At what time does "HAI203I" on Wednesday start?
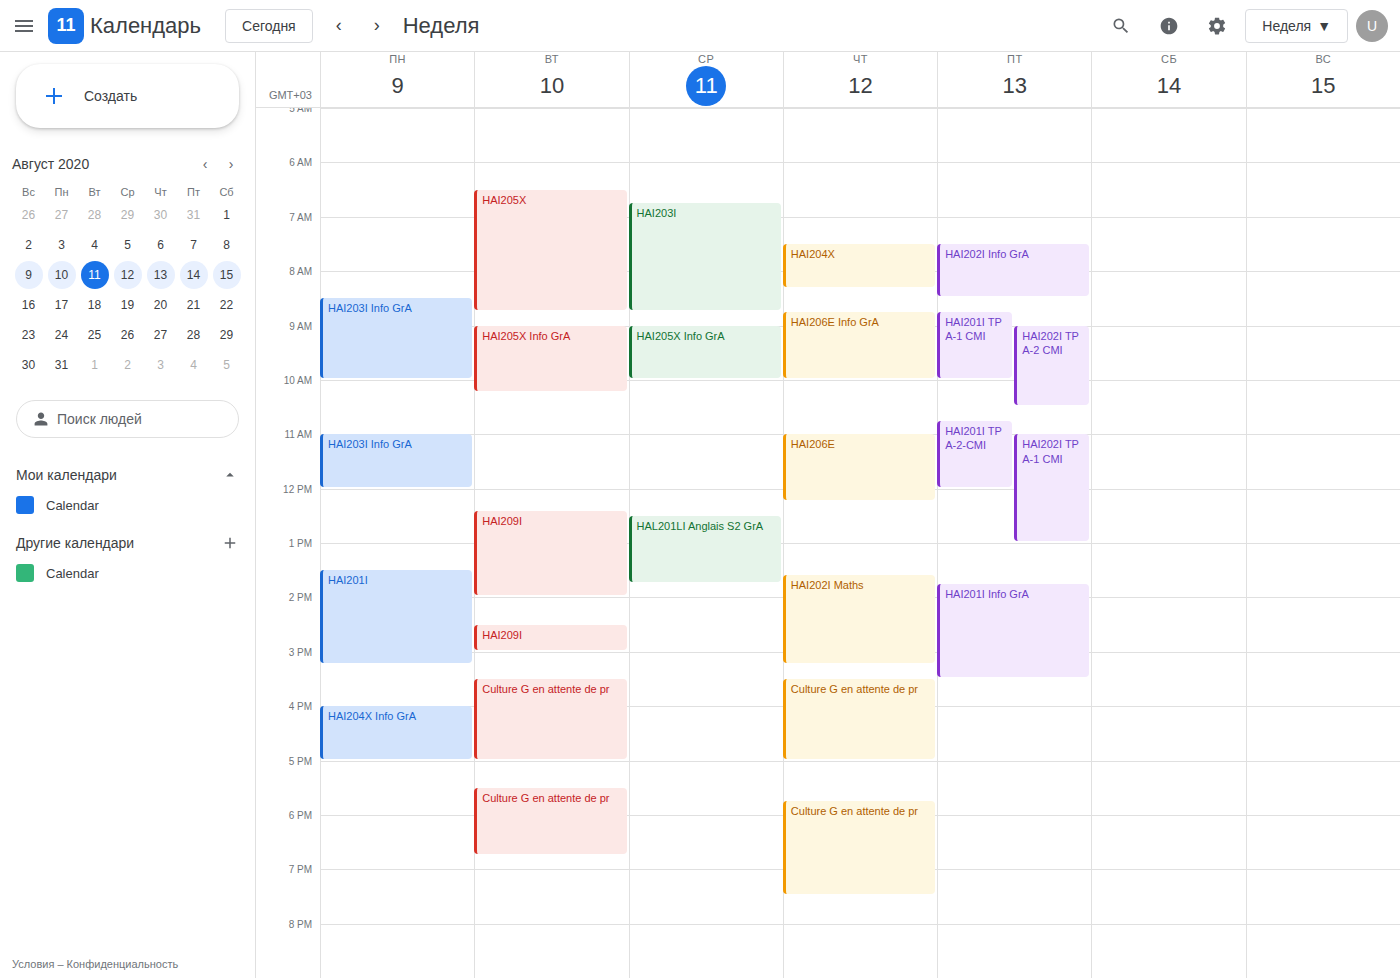
6:45 AM